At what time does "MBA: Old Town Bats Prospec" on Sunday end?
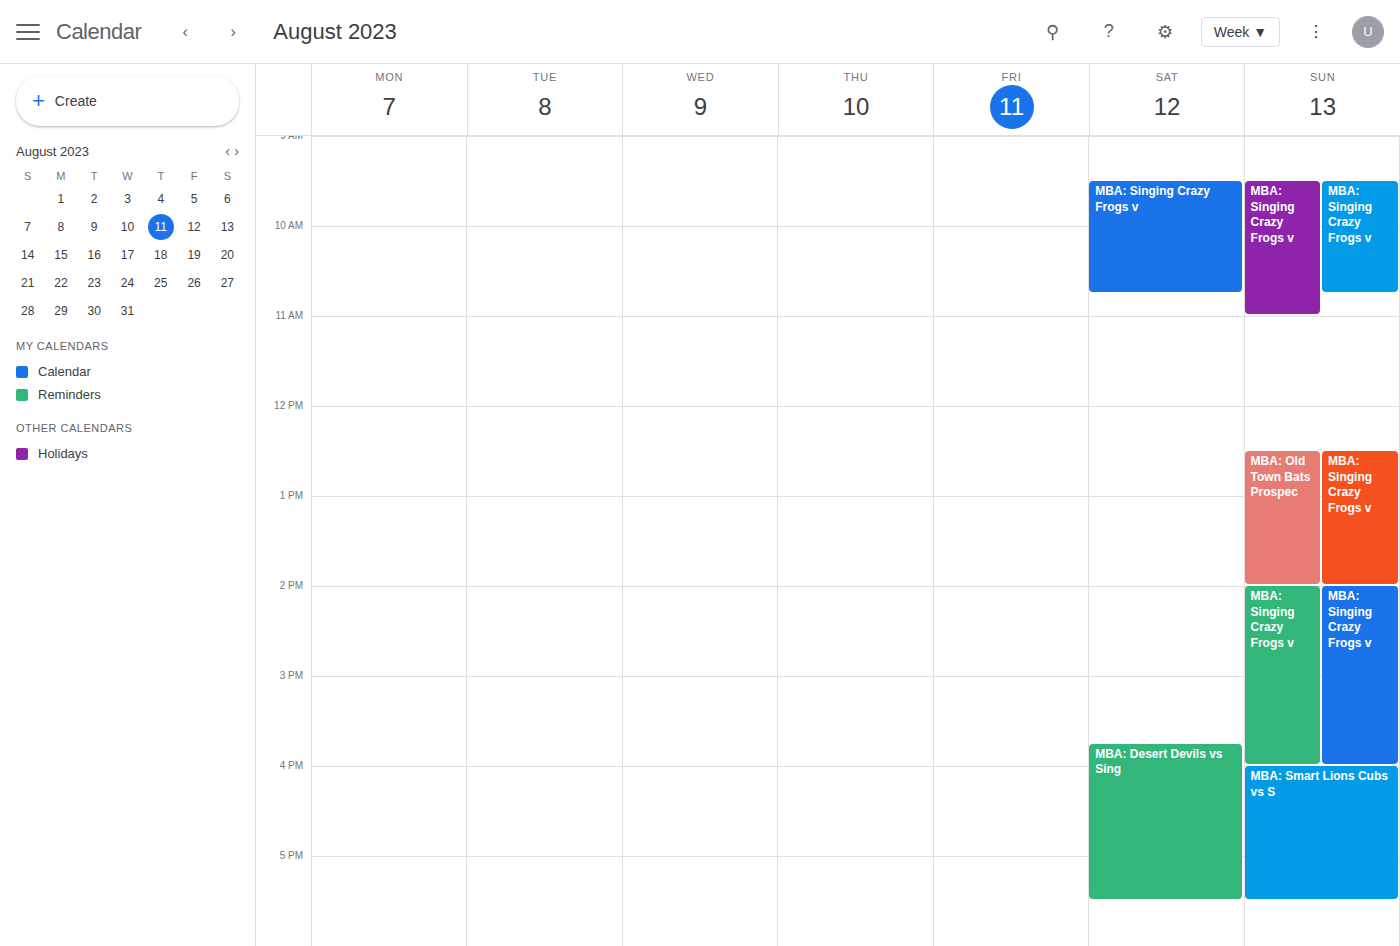
2:00 PM